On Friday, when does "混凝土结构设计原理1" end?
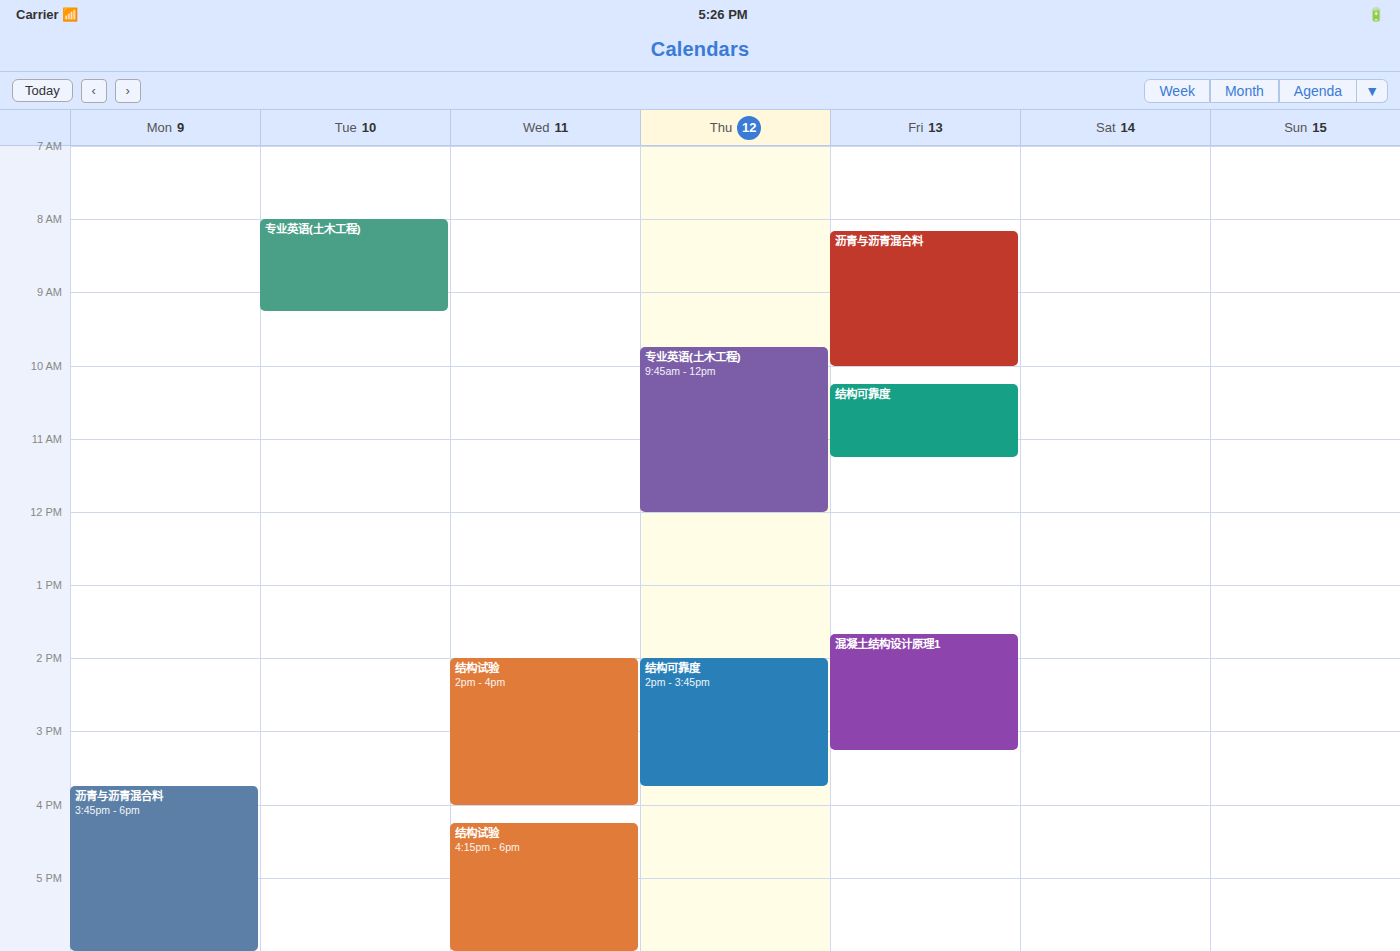
3:15 PM